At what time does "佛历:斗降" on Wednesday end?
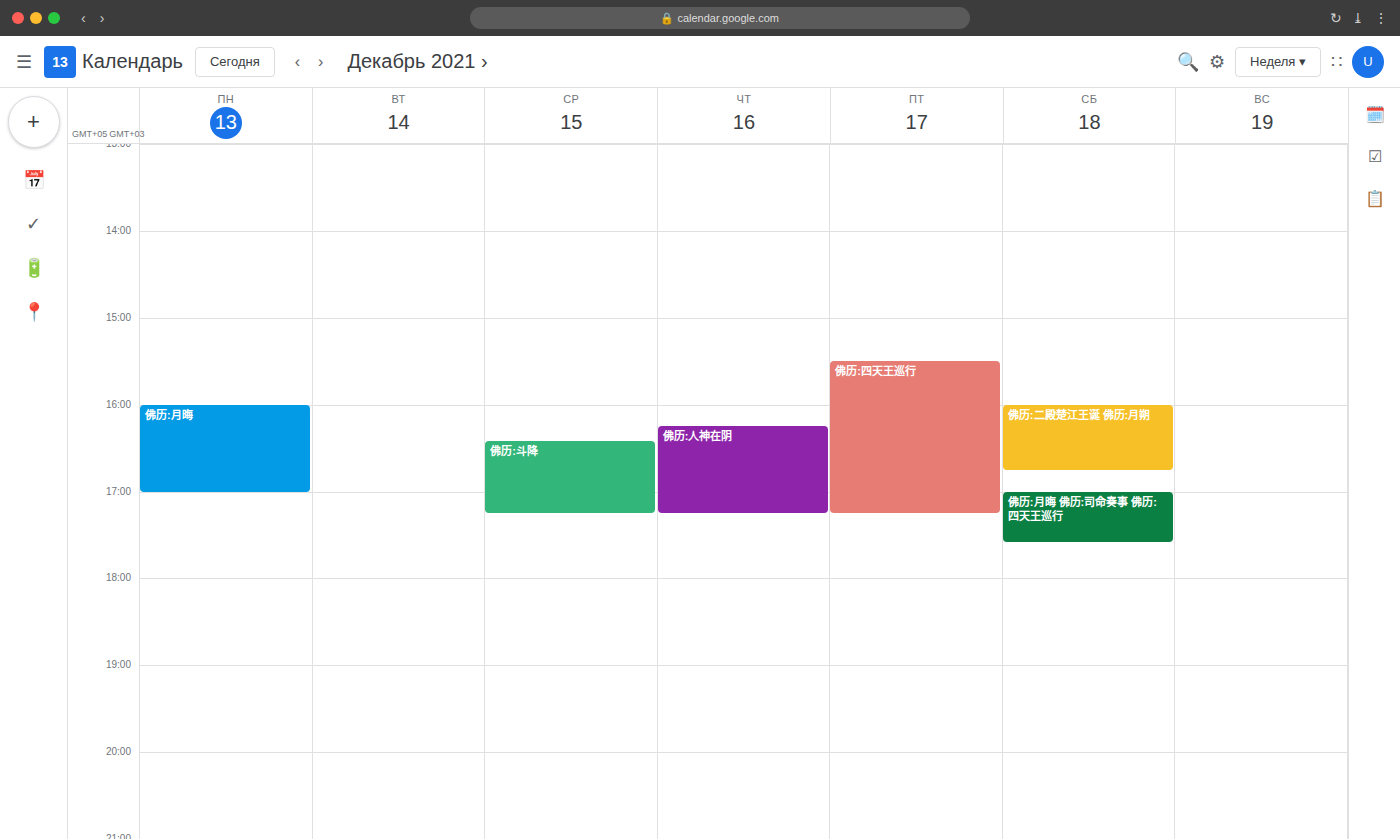
5:15 PM